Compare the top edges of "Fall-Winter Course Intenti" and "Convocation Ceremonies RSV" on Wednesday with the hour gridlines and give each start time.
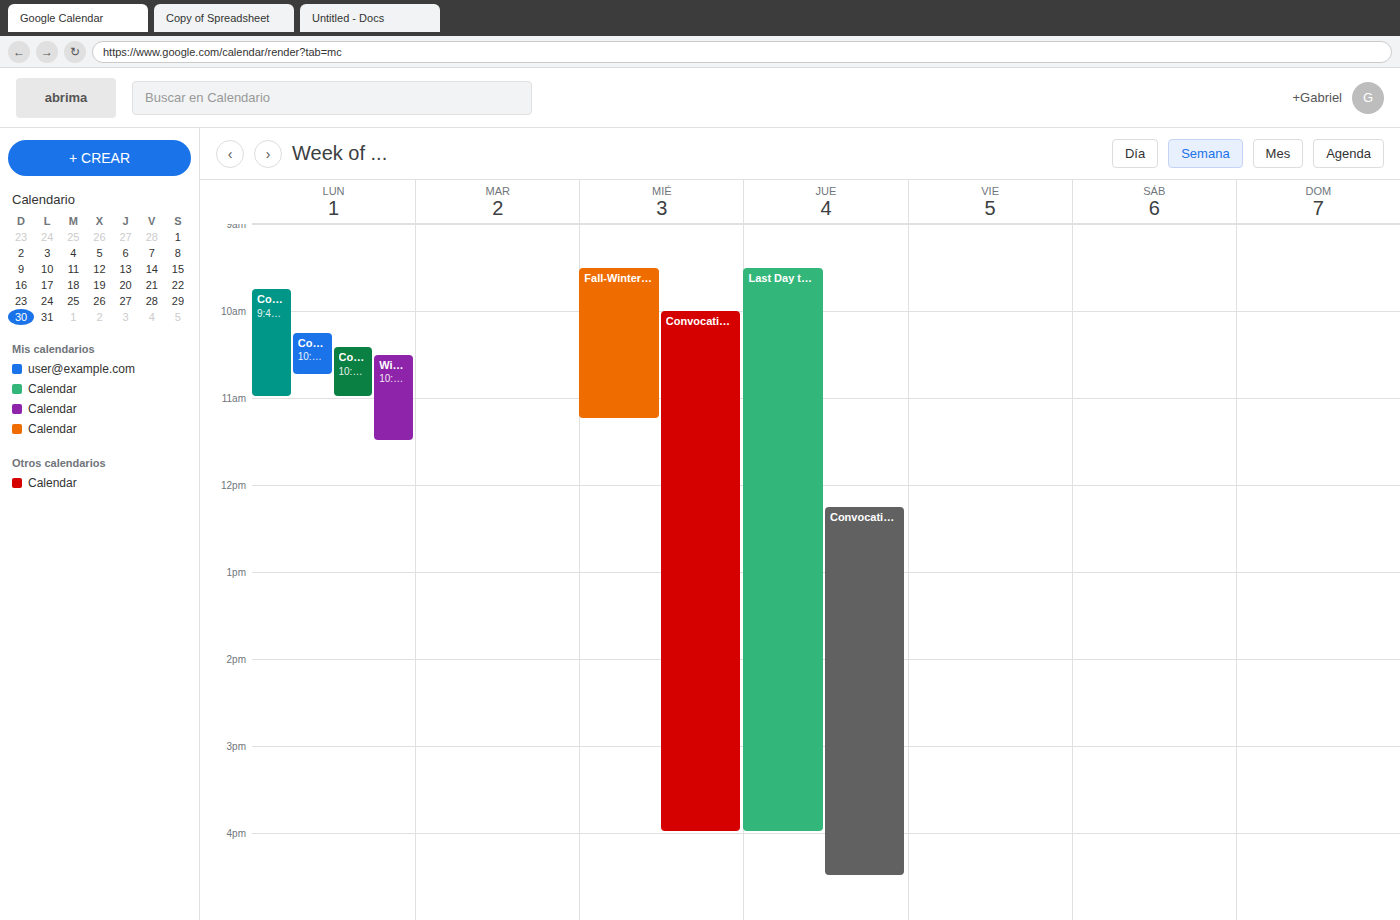
"Fall-Winter Course Intenti": 9:30 AM, halfway between the 9 AM and 10 AM lines. "Convocation Ceremonies RSV": 10:00 AM, exactly on the 10 AM line.